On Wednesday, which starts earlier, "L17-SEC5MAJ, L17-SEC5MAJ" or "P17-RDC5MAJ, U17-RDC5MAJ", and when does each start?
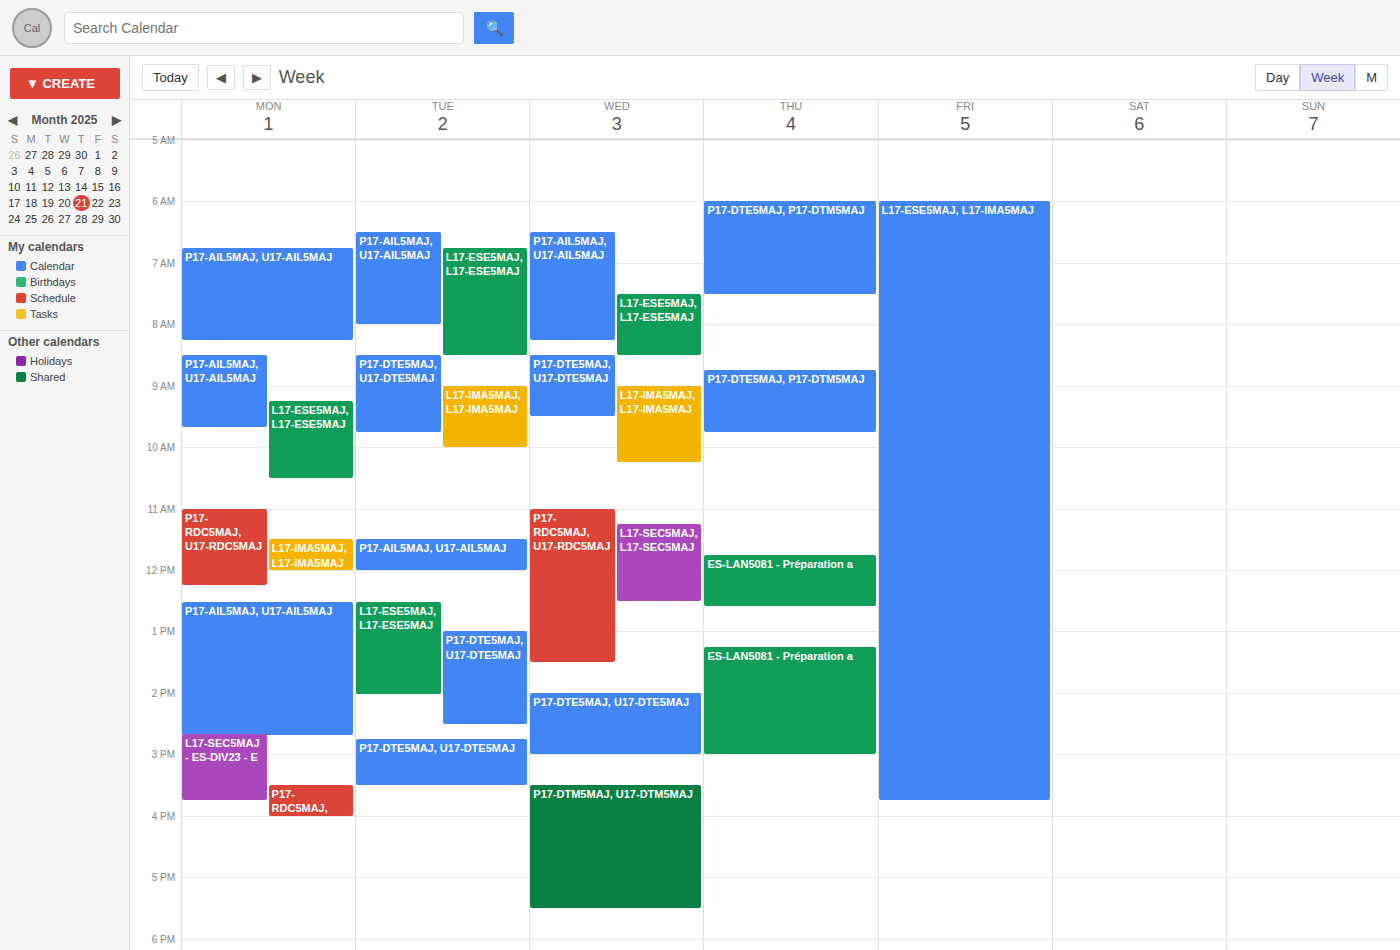
"P17-RDC5MAJ, U17-RDC5MAJ" 11:00; "L17-SEC5MAJ, L17-SEC5MAJ" 11:15.